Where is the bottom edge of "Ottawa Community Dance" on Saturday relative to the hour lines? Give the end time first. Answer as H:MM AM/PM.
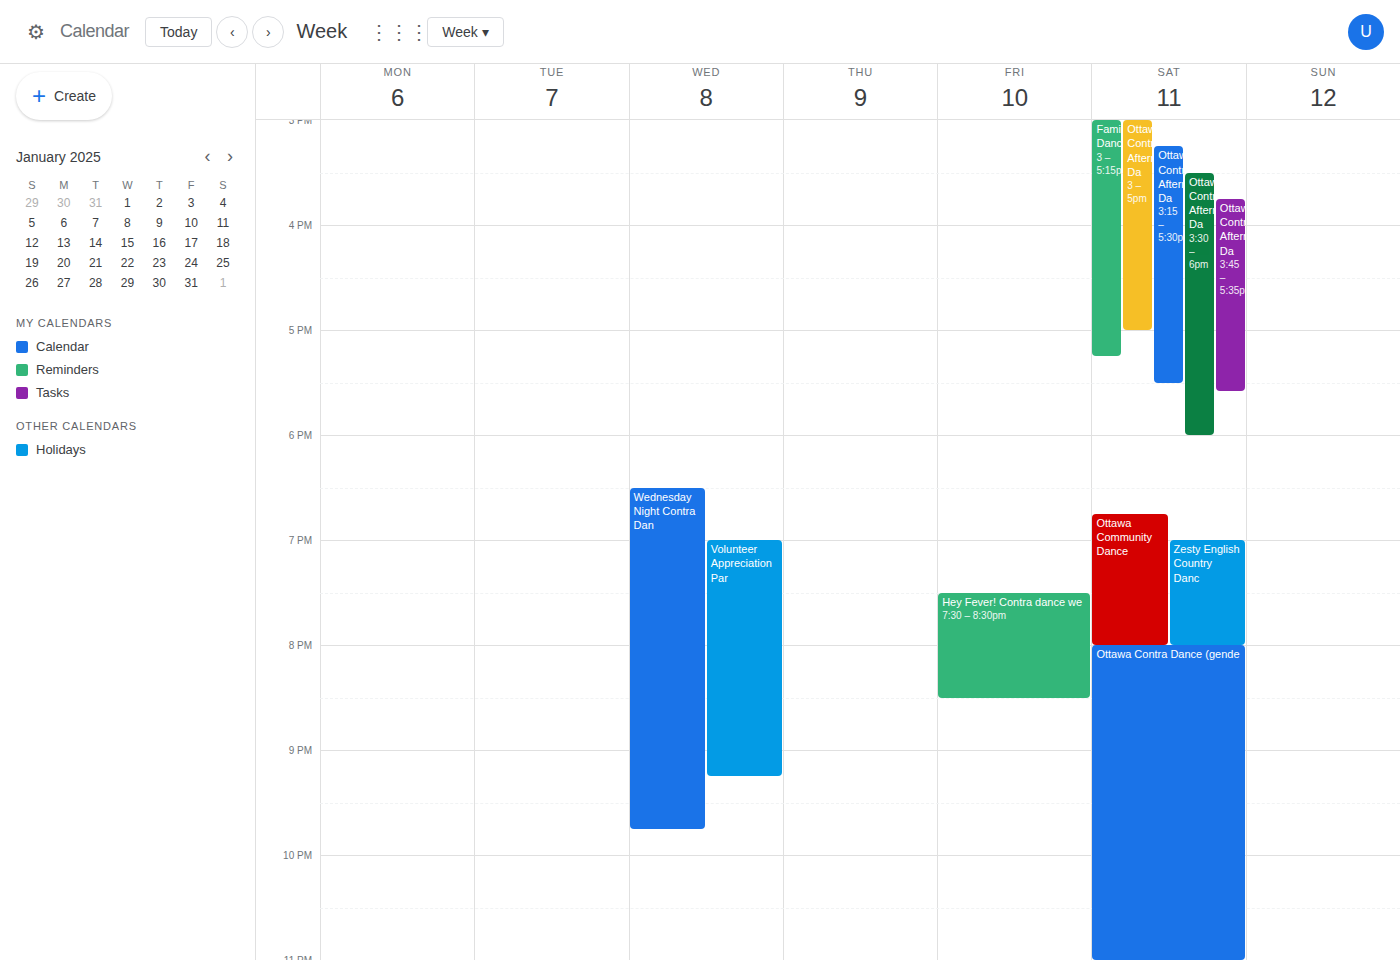
8:00 PM -- exactly on the 8 PM line.